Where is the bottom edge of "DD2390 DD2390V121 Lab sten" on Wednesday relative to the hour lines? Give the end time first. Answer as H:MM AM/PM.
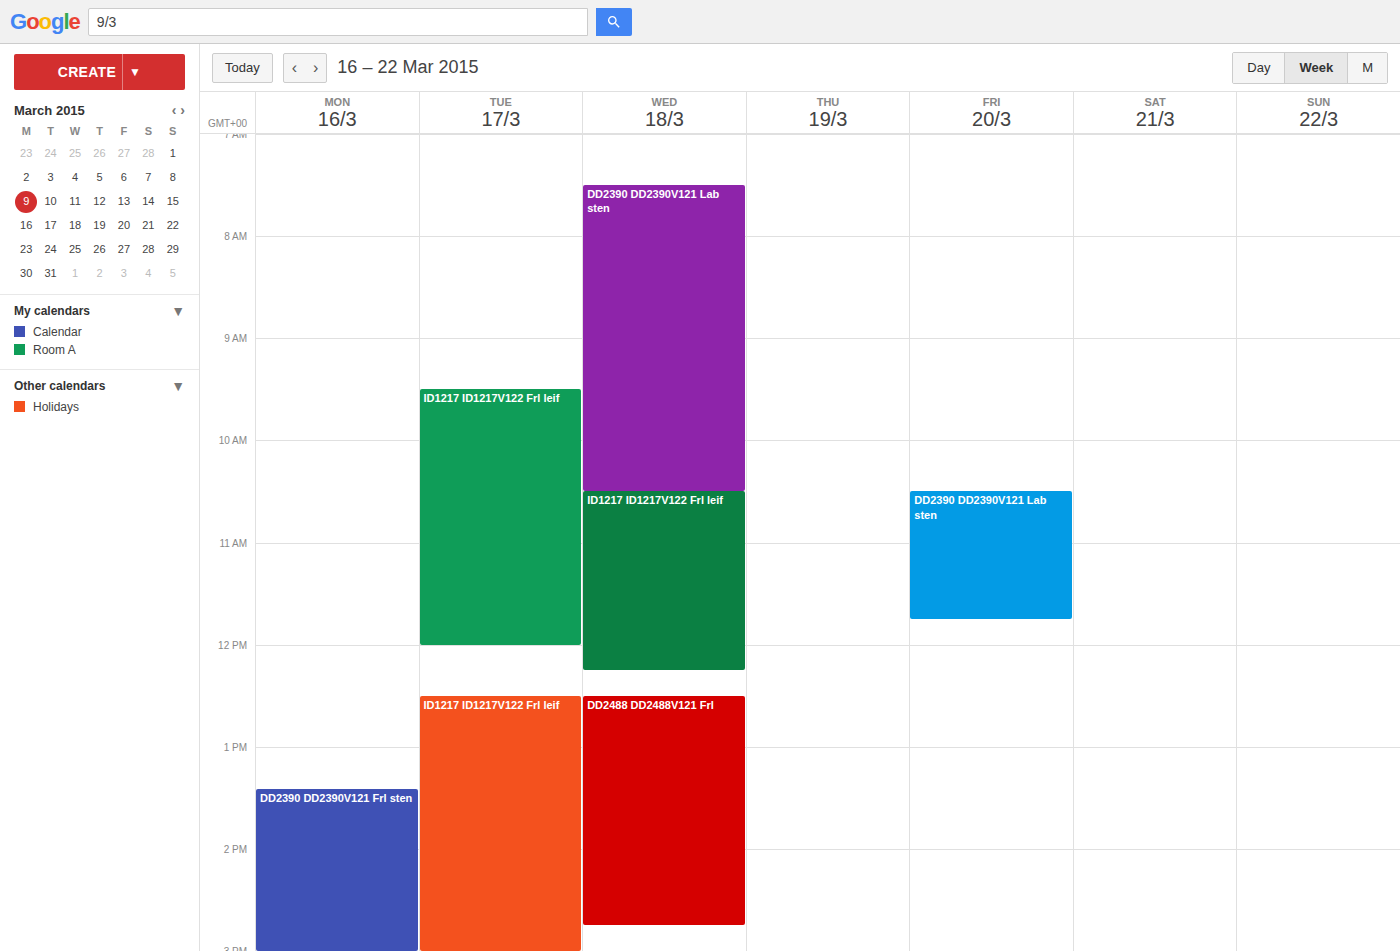
10:30 AM -- halfway between the 10 AM and 11 AM lines.